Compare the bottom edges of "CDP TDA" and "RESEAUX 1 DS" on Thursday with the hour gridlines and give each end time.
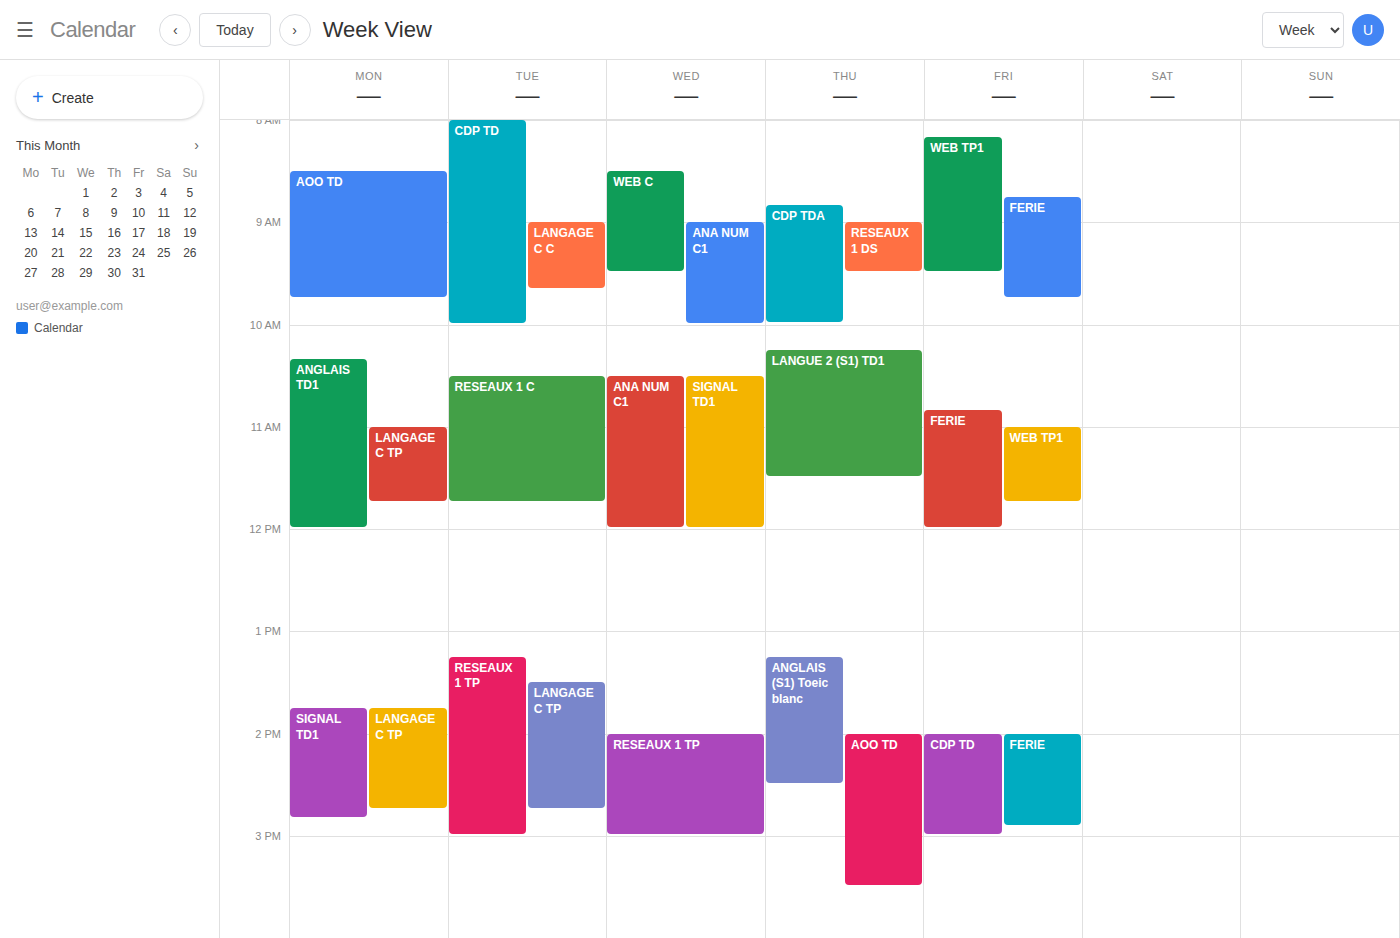
"CDP TDA": 10:00 AM, exactly on the 10 AM line. "RESEAUX 1 DS": 9:30 AM, halfway between the 9 AM and 10 AM lines.